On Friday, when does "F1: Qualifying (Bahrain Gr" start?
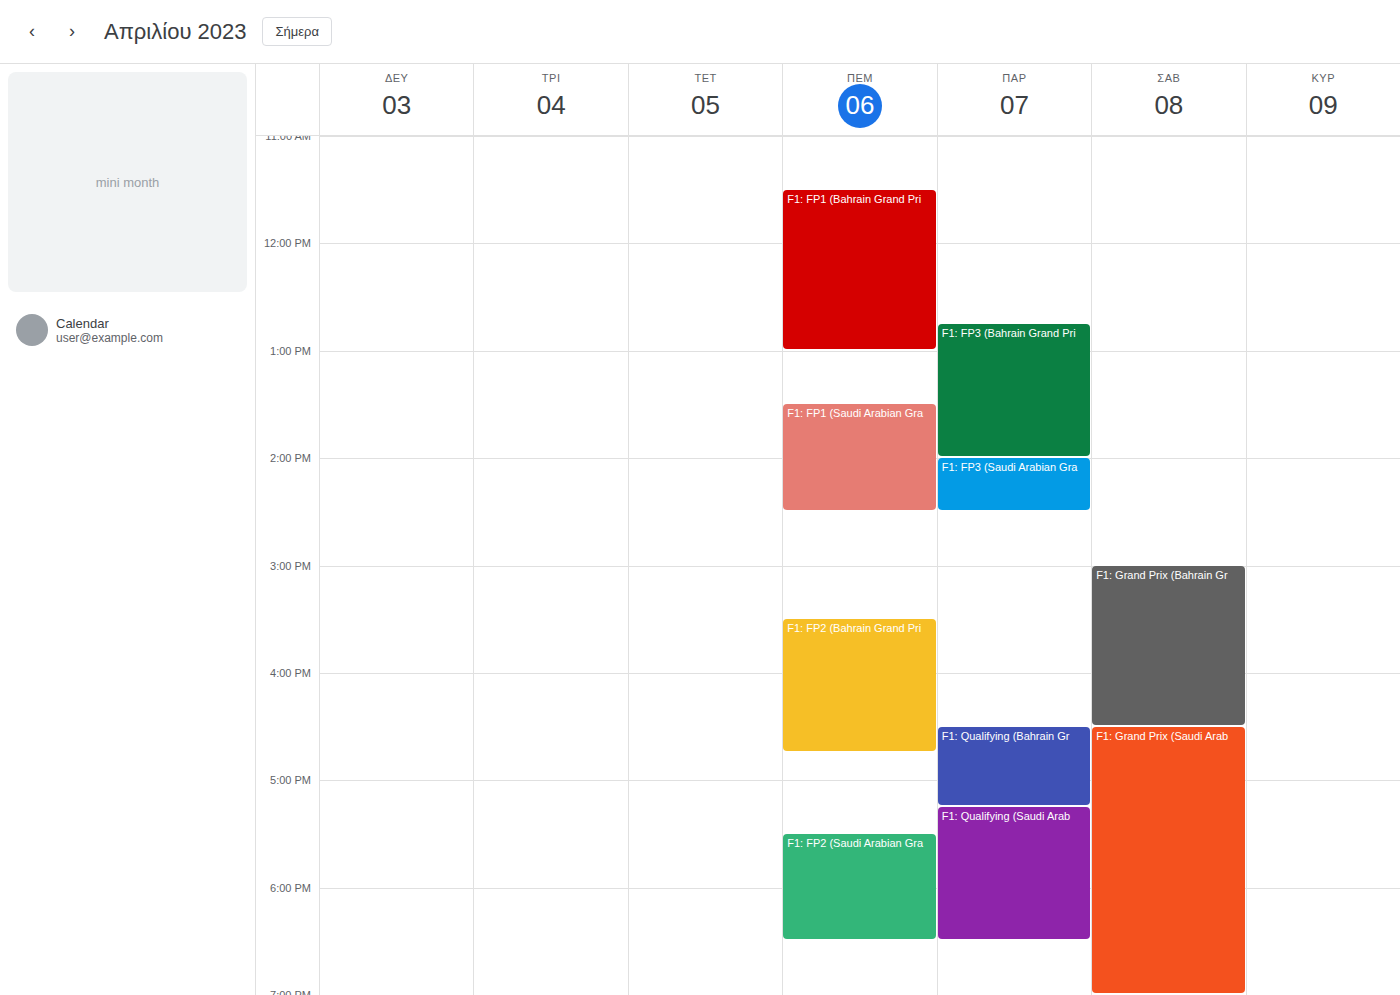
4:30 PM